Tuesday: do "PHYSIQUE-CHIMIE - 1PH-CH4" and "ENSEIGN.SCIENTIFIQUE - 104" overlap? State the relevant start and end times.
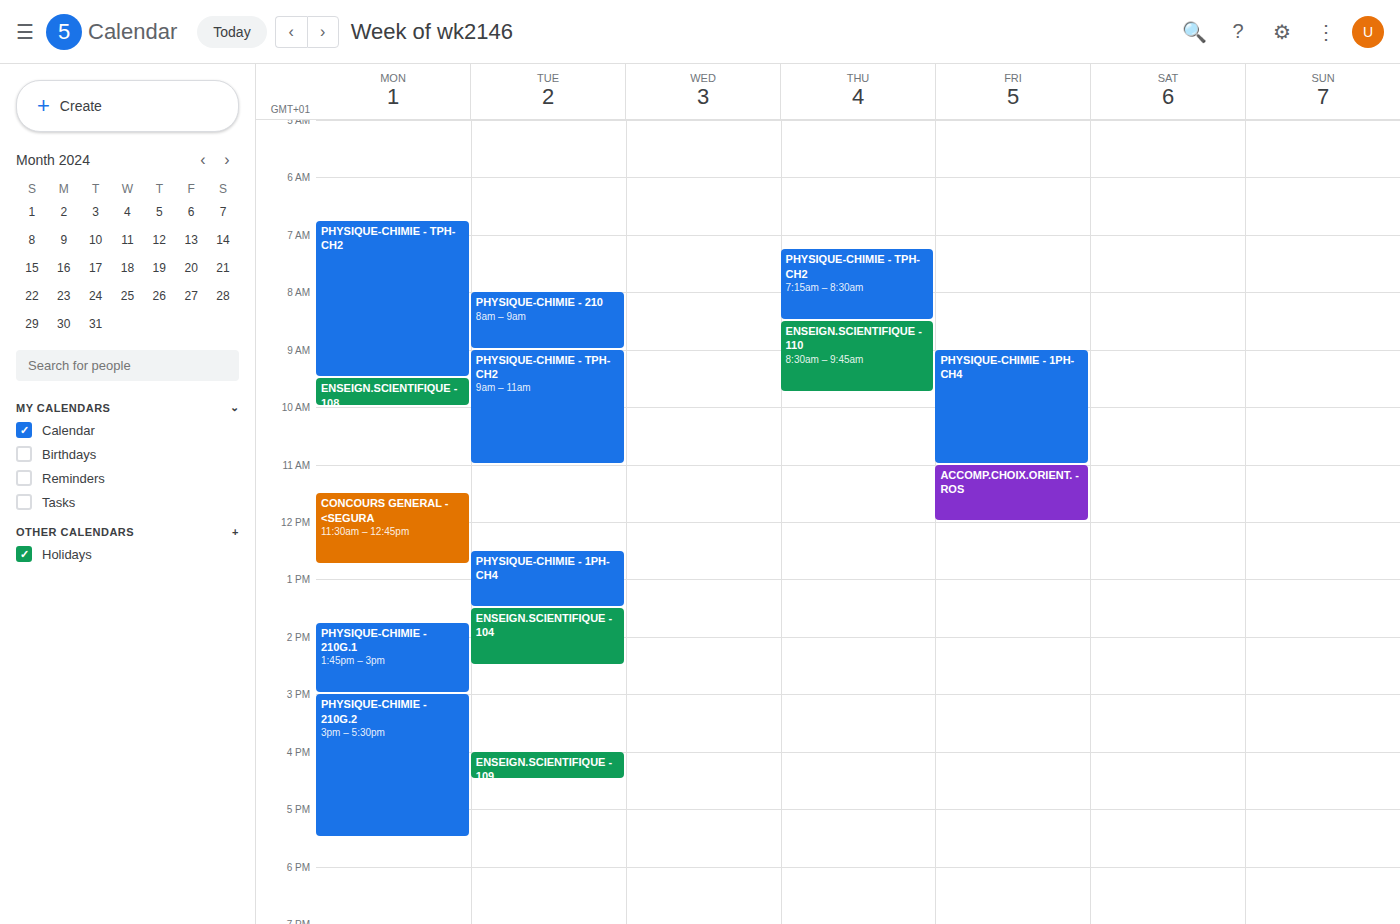
"PHYSIQUE-CHIMIE - 1PH-CH4" ends at 1:30 PM, exactly when "ENSEIGN.SCIENTIFIQUE - 104" starts -- they touch but do not overlap.